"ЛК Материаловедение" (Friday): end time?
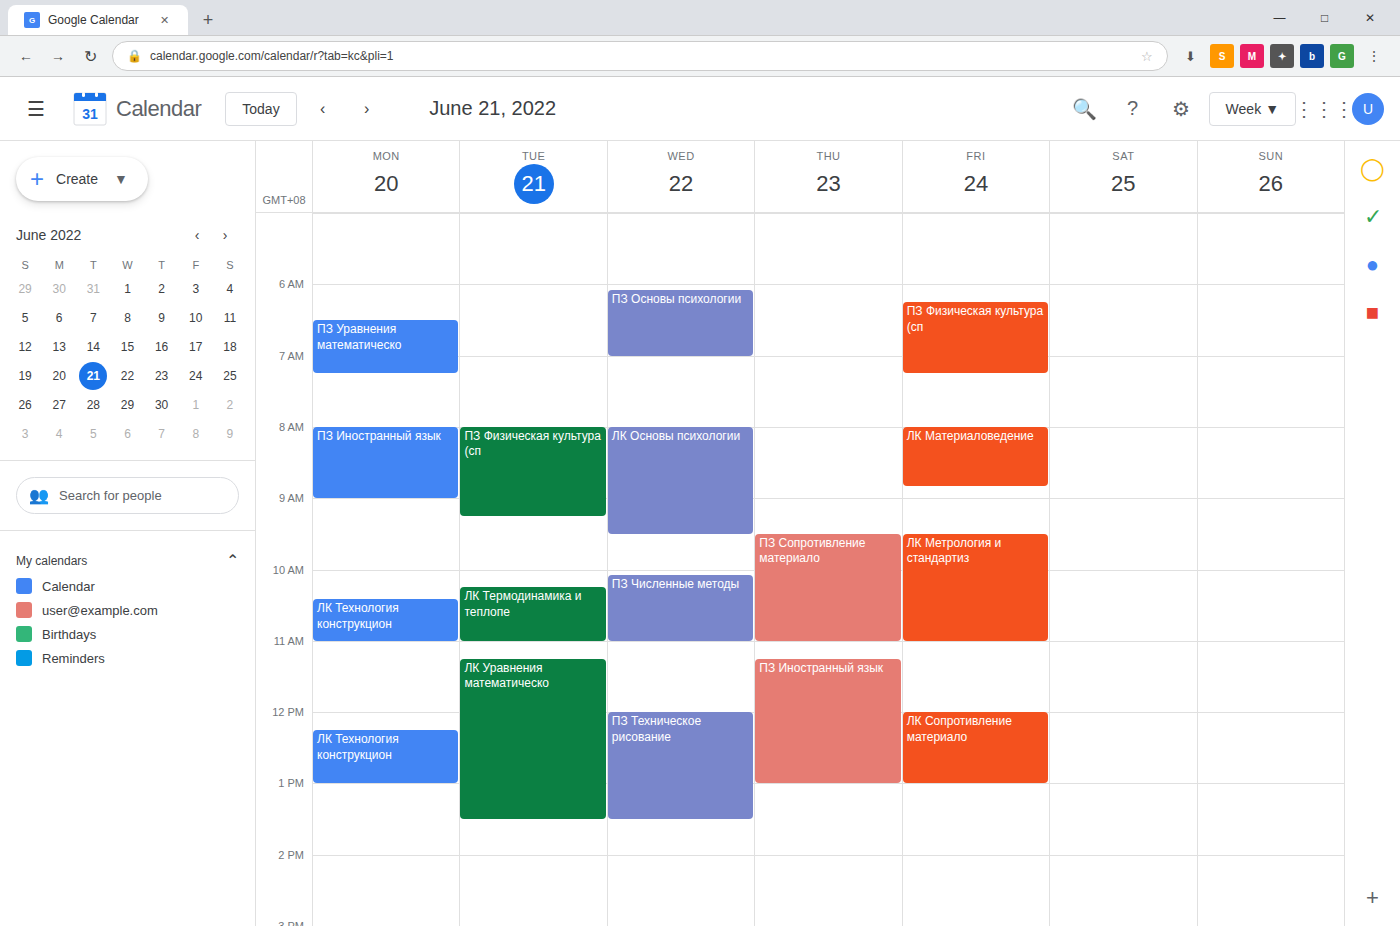
08:50